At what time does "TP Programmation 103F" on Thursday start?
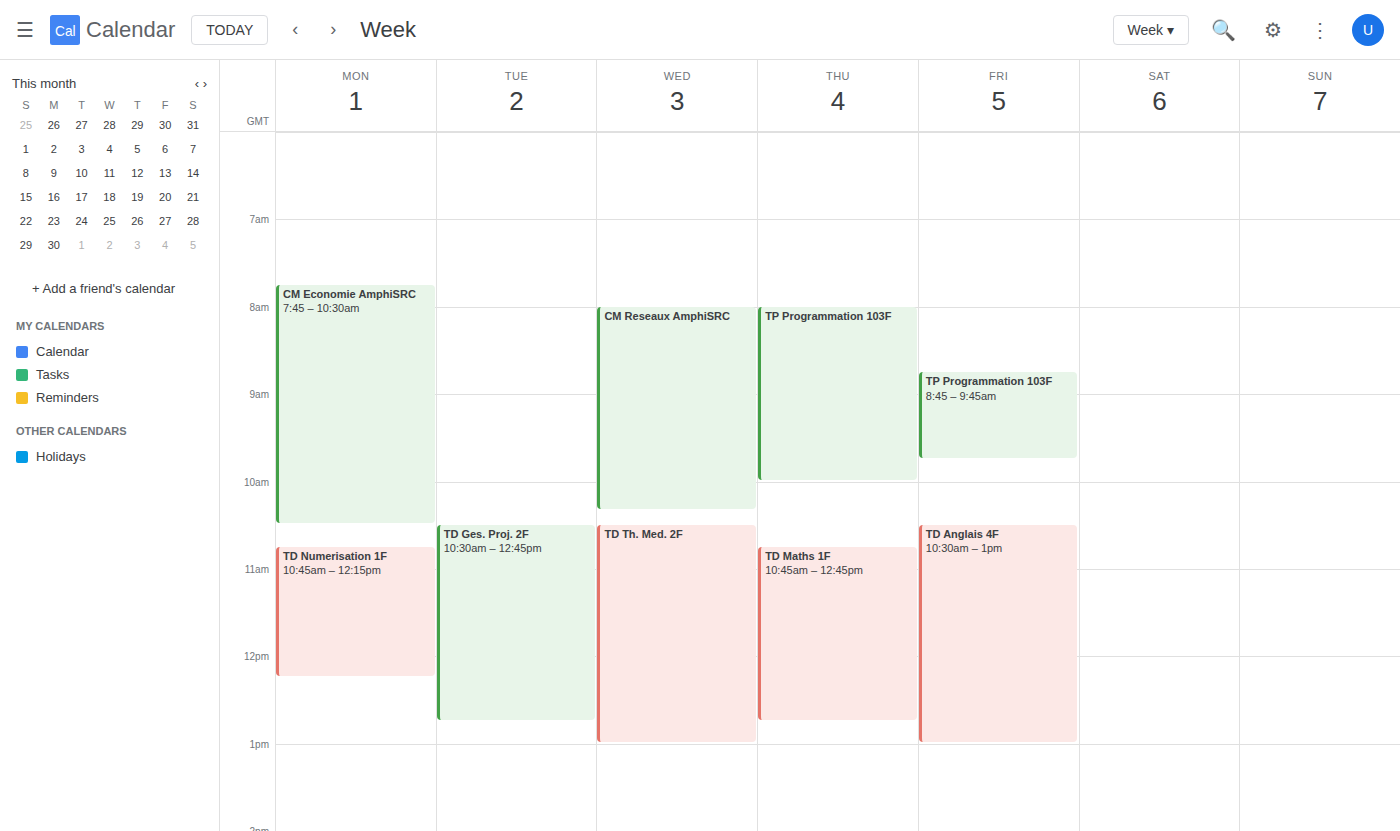
8:00 AM